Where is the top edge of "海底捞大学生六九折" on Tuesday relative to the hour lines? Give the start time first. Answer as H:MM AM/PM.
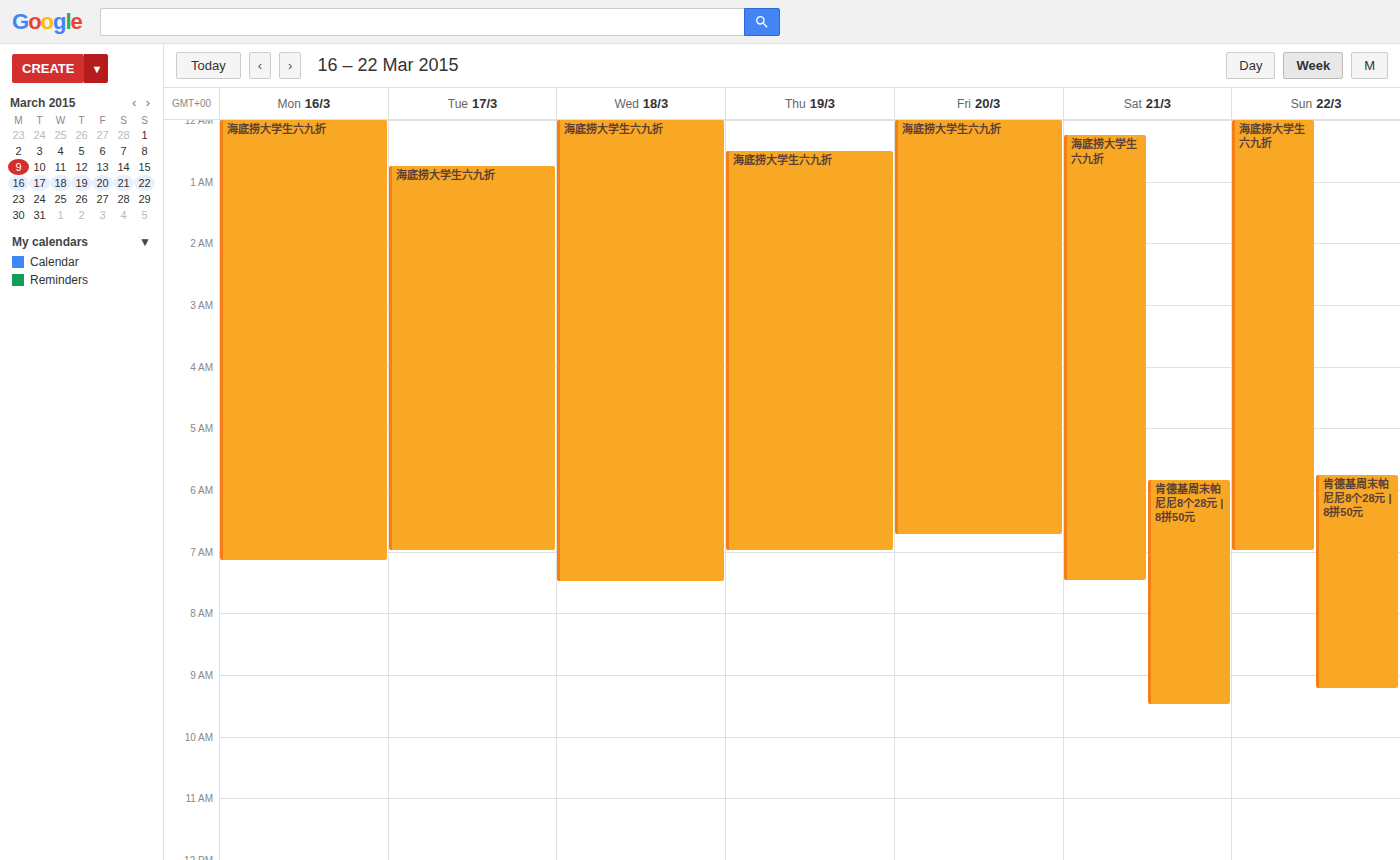
12:45 AM -- neither: three quarters of the way from the 12 AM line to the 1 AM line.